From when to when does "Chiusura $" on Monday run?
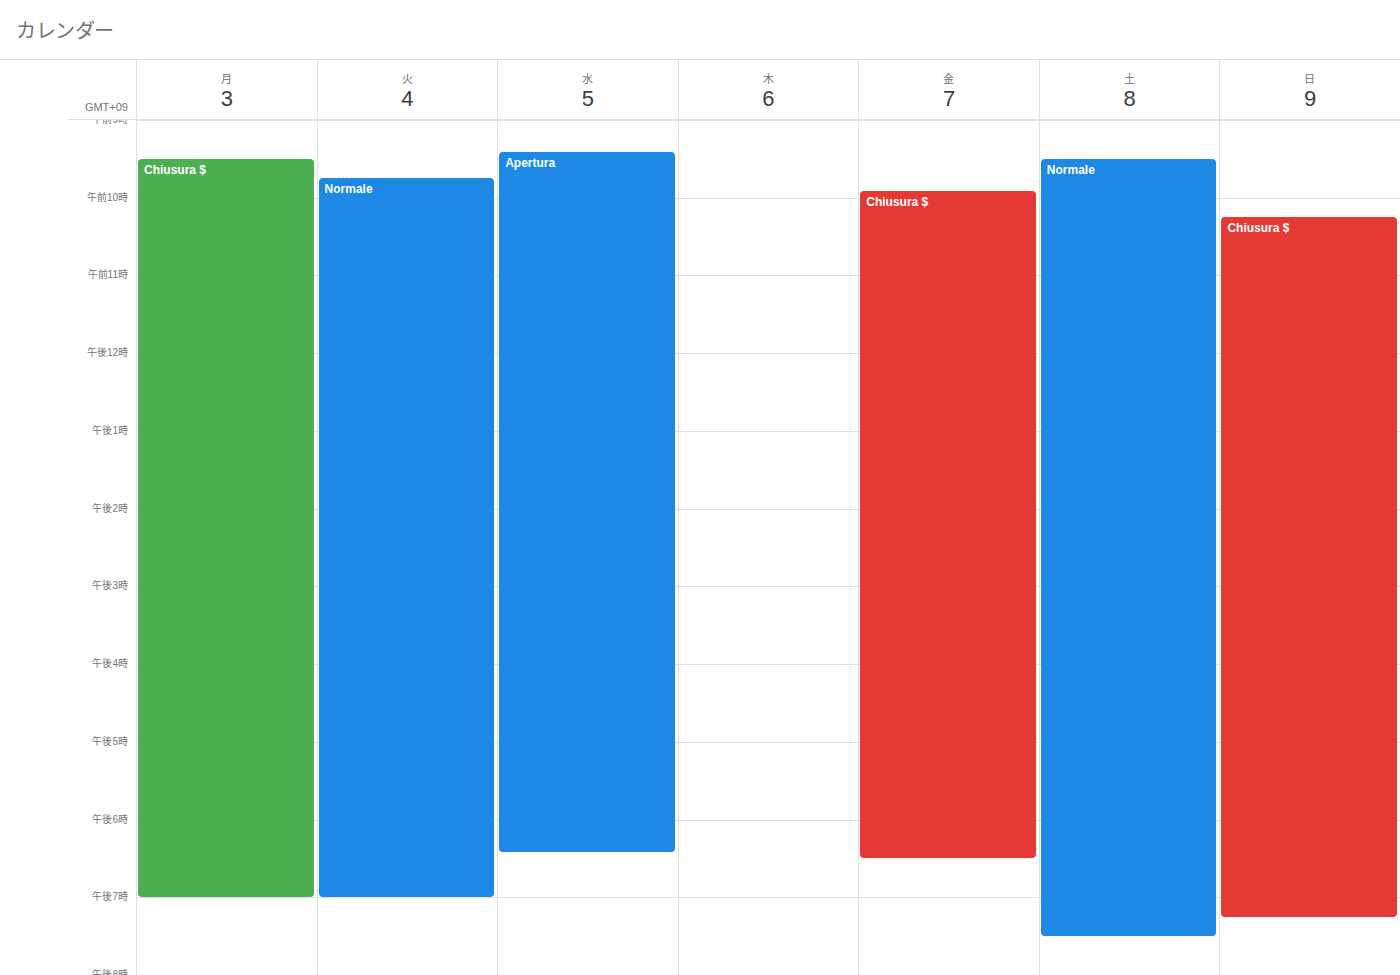
9:30 AM to 7:00 PM